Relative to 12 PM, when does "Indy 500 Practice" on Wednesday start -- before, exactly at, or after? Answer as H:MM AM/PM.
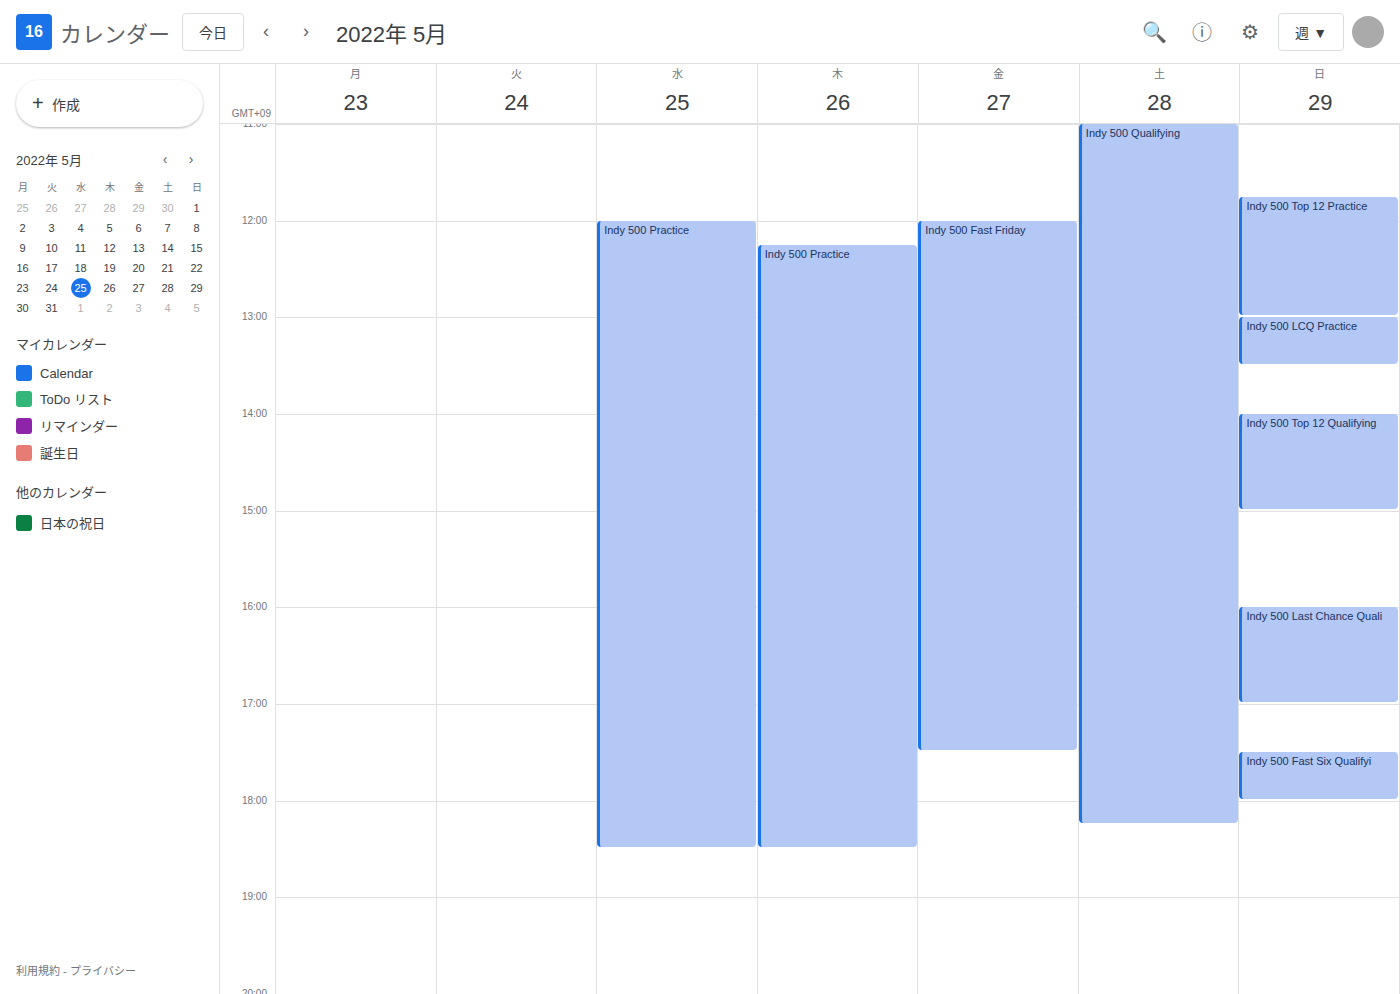
12:00 PM -- exactly at 12 PM, on the 12 PM line.